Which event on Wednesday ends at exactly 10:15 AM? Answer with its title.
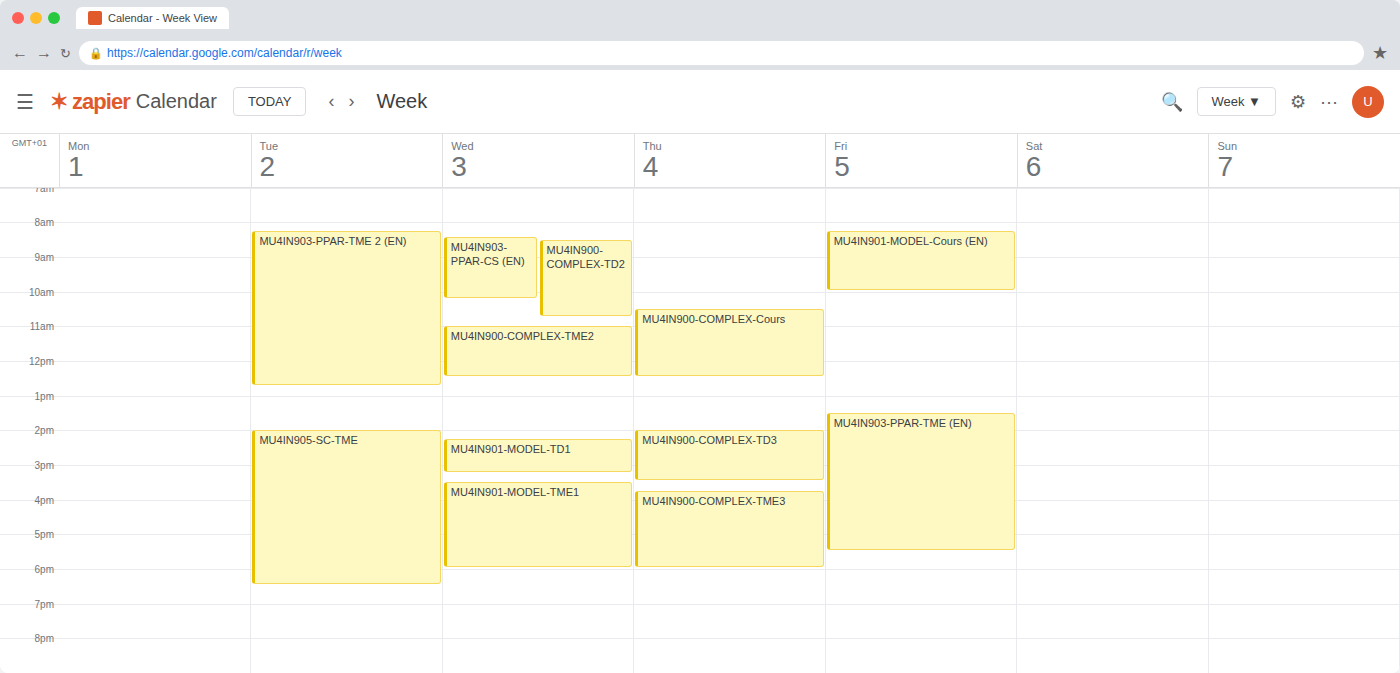
"MU4IN903-PPAR-CS (EN)"